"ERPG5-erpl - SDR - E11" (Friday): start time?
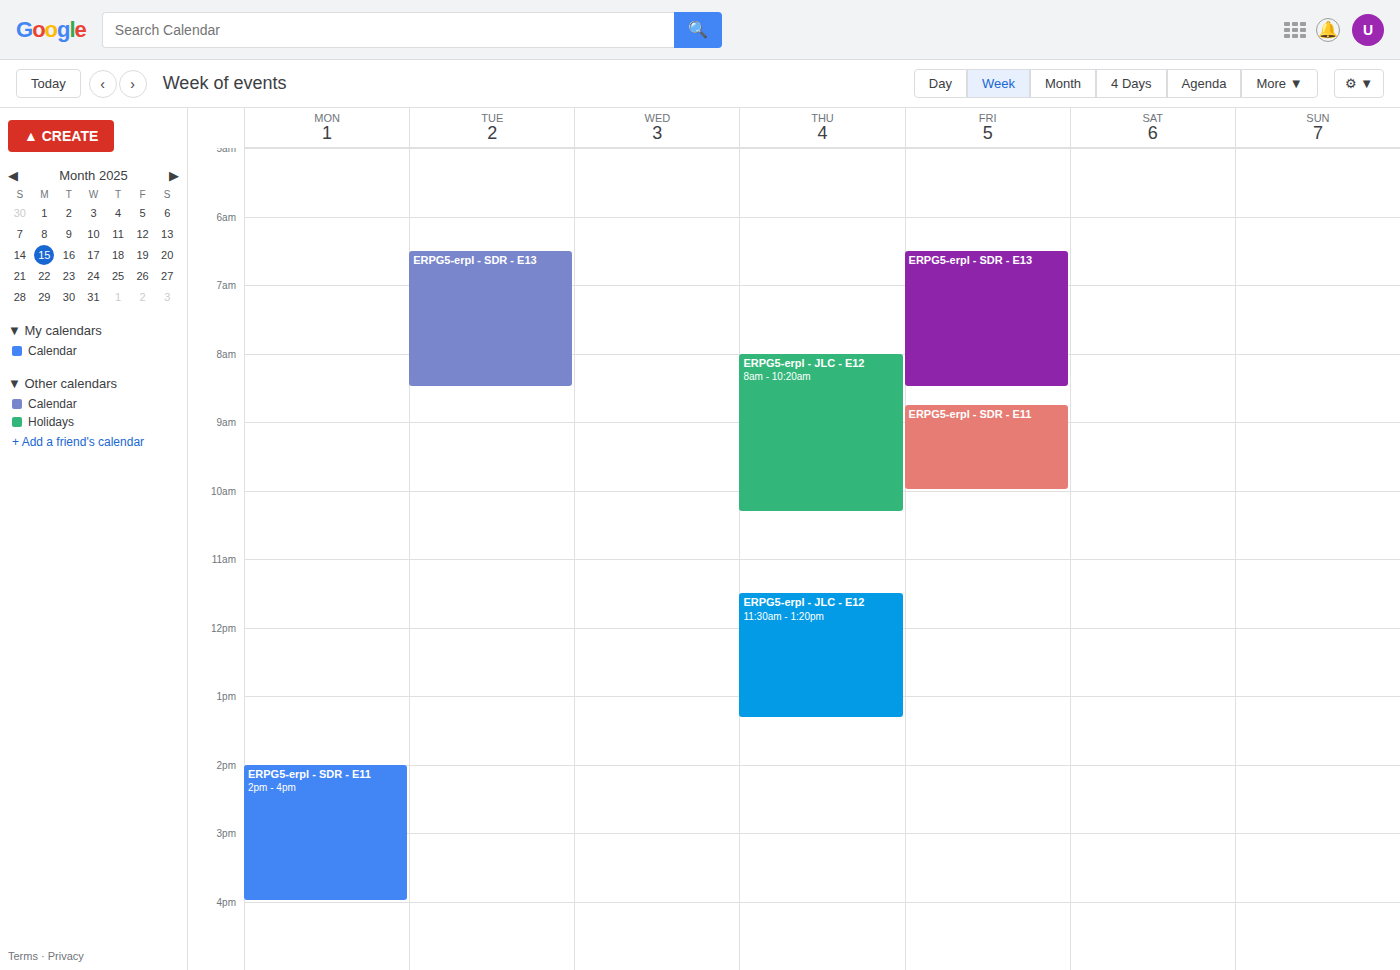
8:45 AM